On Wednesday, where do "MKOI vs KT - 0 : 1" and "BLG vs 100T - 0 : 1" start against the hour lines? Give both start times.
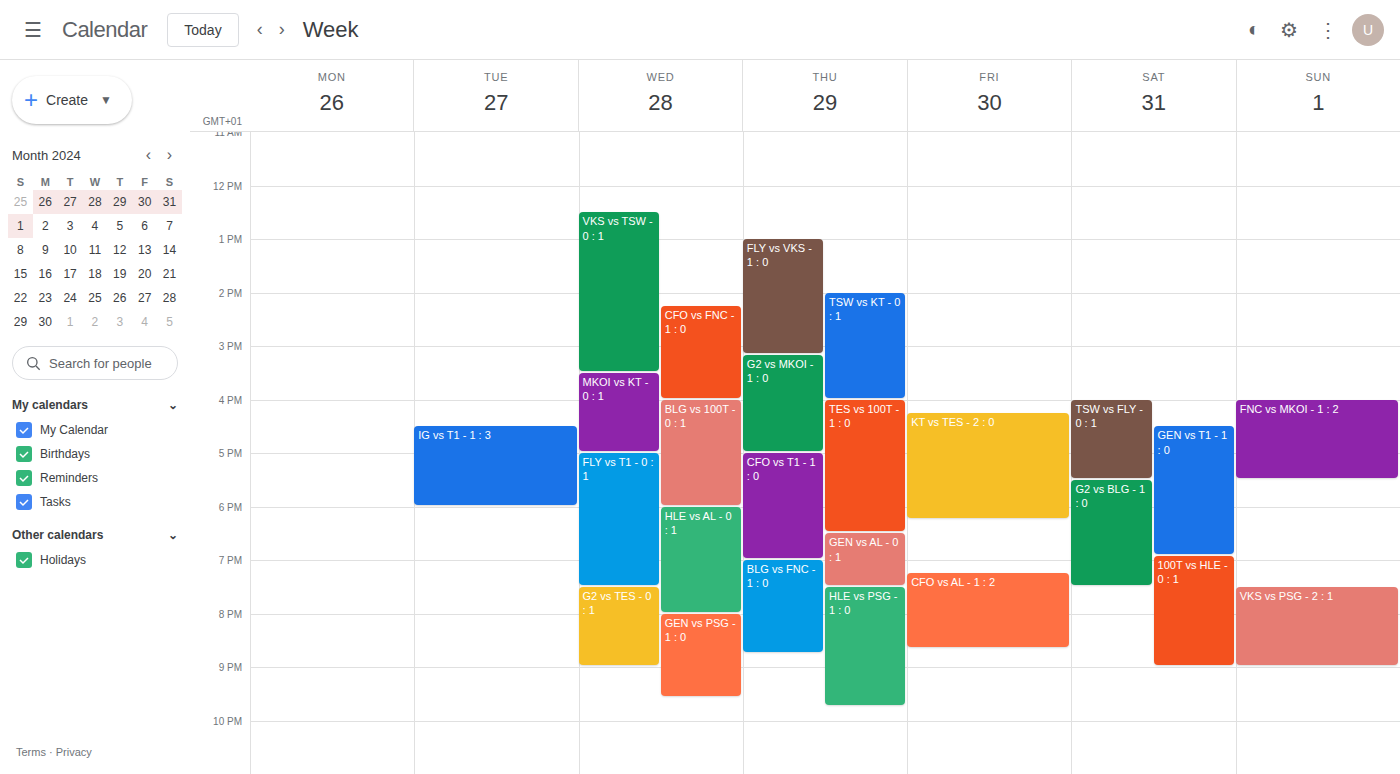
"MKOI vs KT - 0 : 1": 3:30 PM, halfway between the 3 PM and 4 PM lines. "BLG vs 100T - 0 : 1": 4:00 PM, exactly on the 4 PM line.